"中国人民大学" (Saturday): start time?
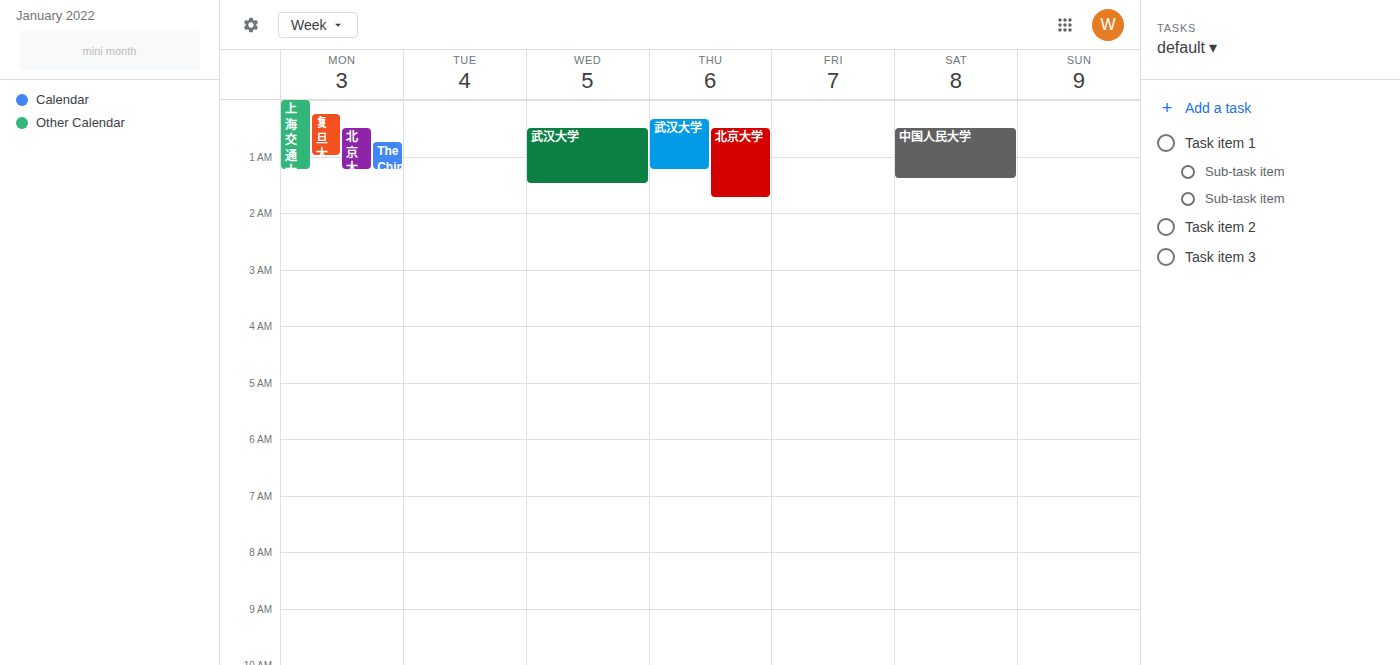
12:30 AM